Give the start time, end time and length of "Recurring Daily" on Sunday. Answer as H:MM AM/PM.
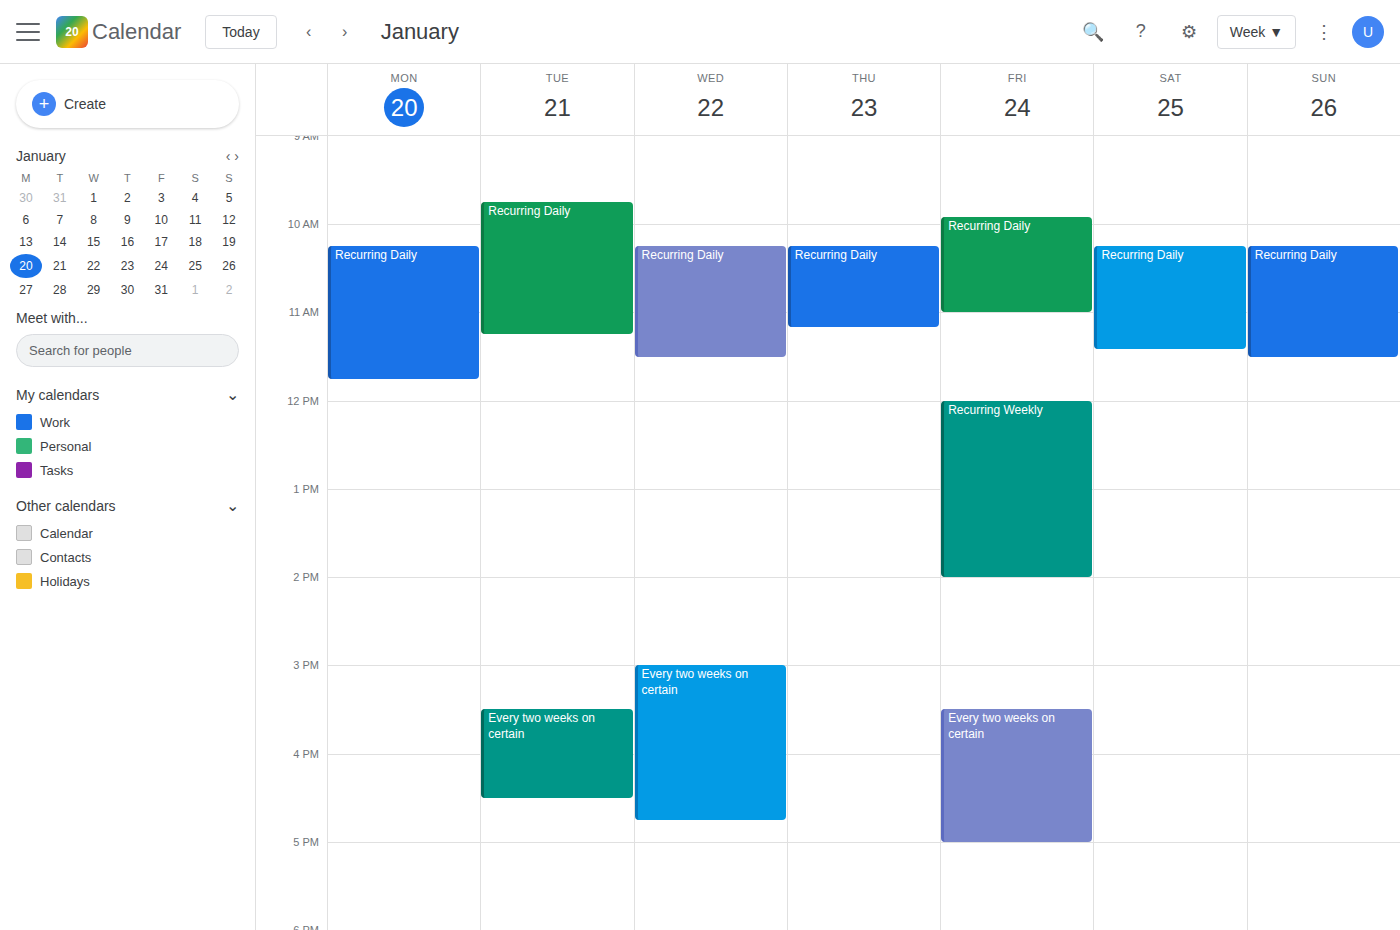
10:15 AM to 11:30 AM, 1 hour 15 minutes